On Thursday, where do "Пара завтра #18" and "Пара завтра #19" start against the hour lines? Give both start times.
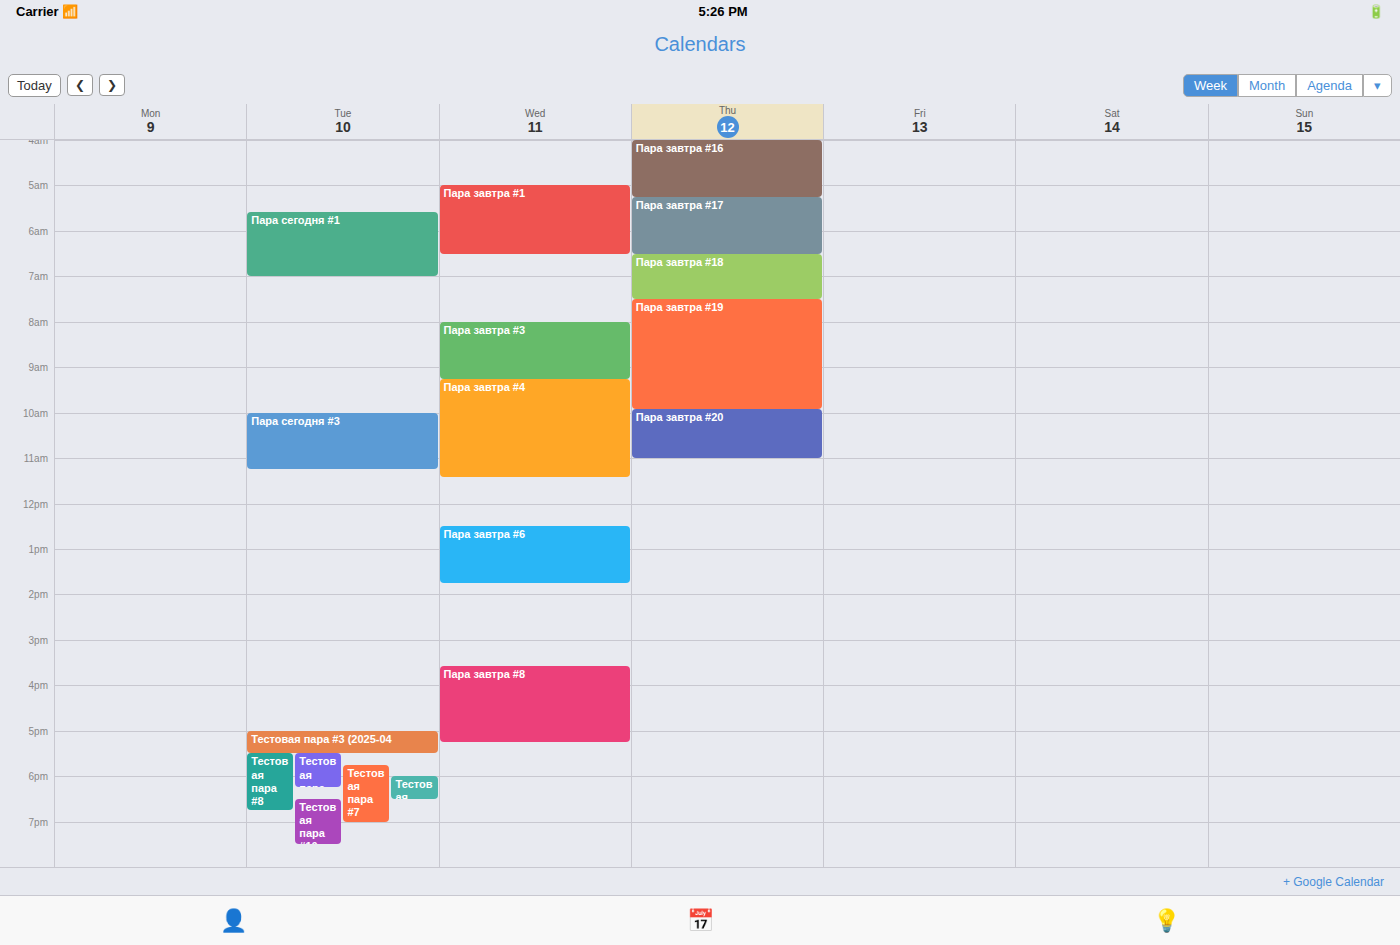
"Пара завтра #18": 6:30 AM, halfway between the 6 AM and 7 AM lines. "Пара завтра #19": 7:30 AM, halfway between the 7 AM and 8 AM lines.